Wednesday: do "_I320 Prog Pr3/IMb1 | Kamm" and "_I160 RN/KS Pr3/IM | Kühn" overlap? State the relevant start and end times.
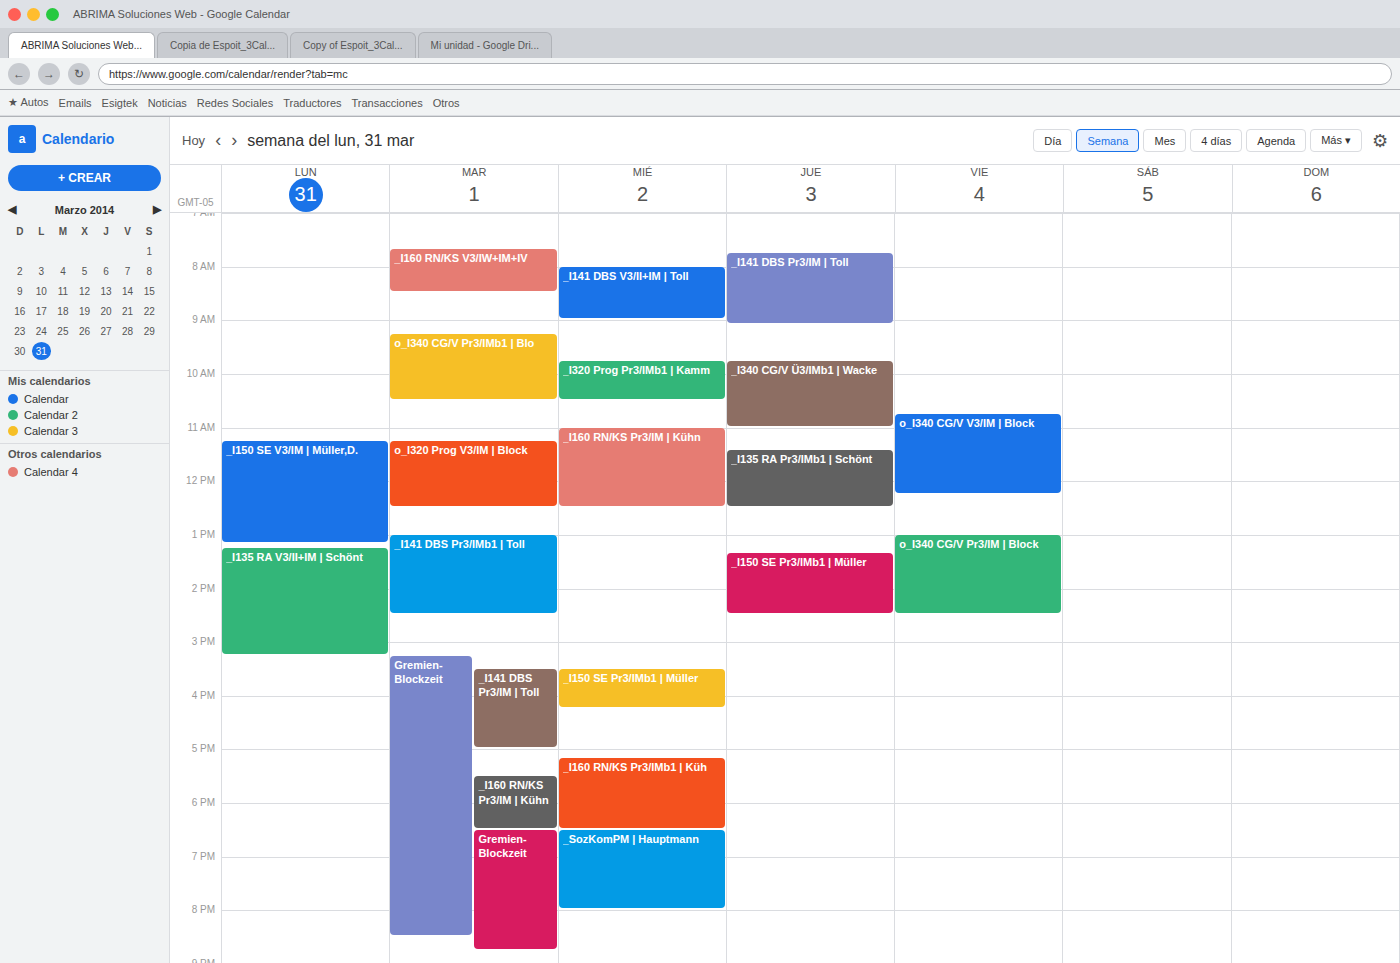
"_I320 Prog Pr3/IMb1 | Kamm" ends at 10:30 AM and "_I160 RN/KS Pr3/IM | Kühn" starts at 11:00 AM -- no overlap.